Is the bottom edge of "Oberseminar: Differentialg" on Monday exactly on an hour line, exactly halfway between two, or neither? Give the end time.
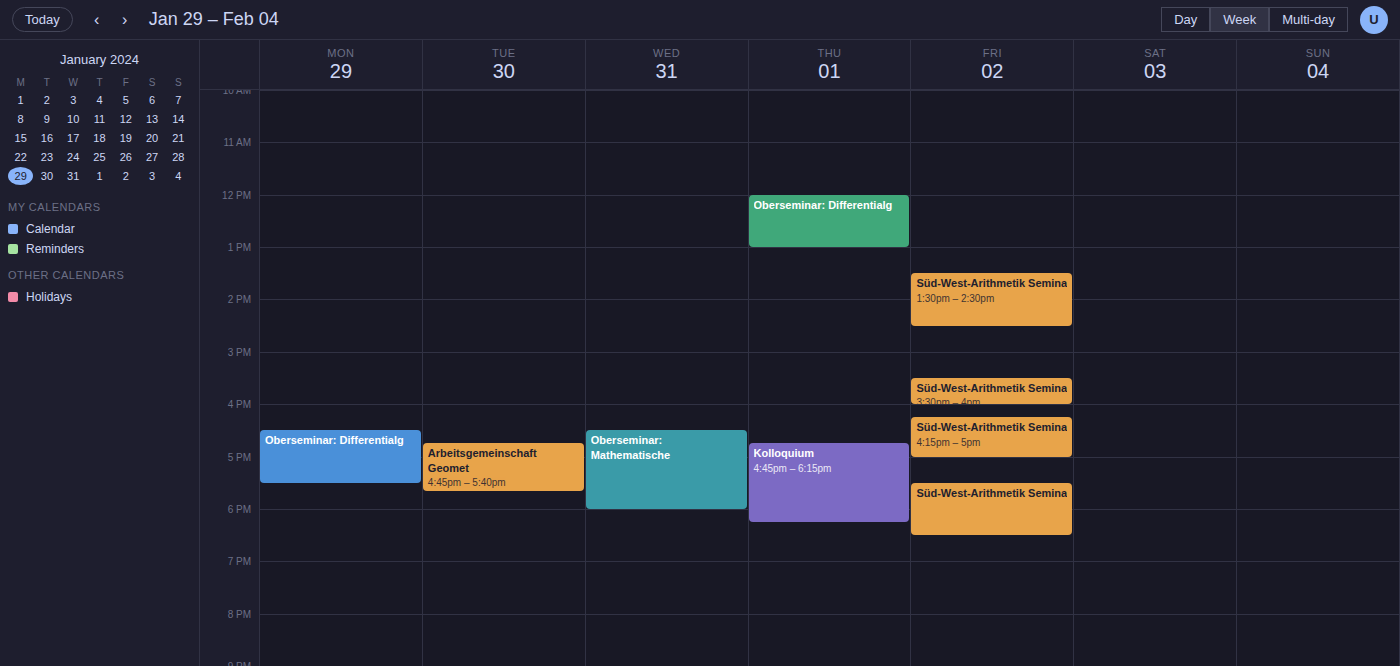
5:30 PM -- halfway between the 5 PM and 6 PM lines.